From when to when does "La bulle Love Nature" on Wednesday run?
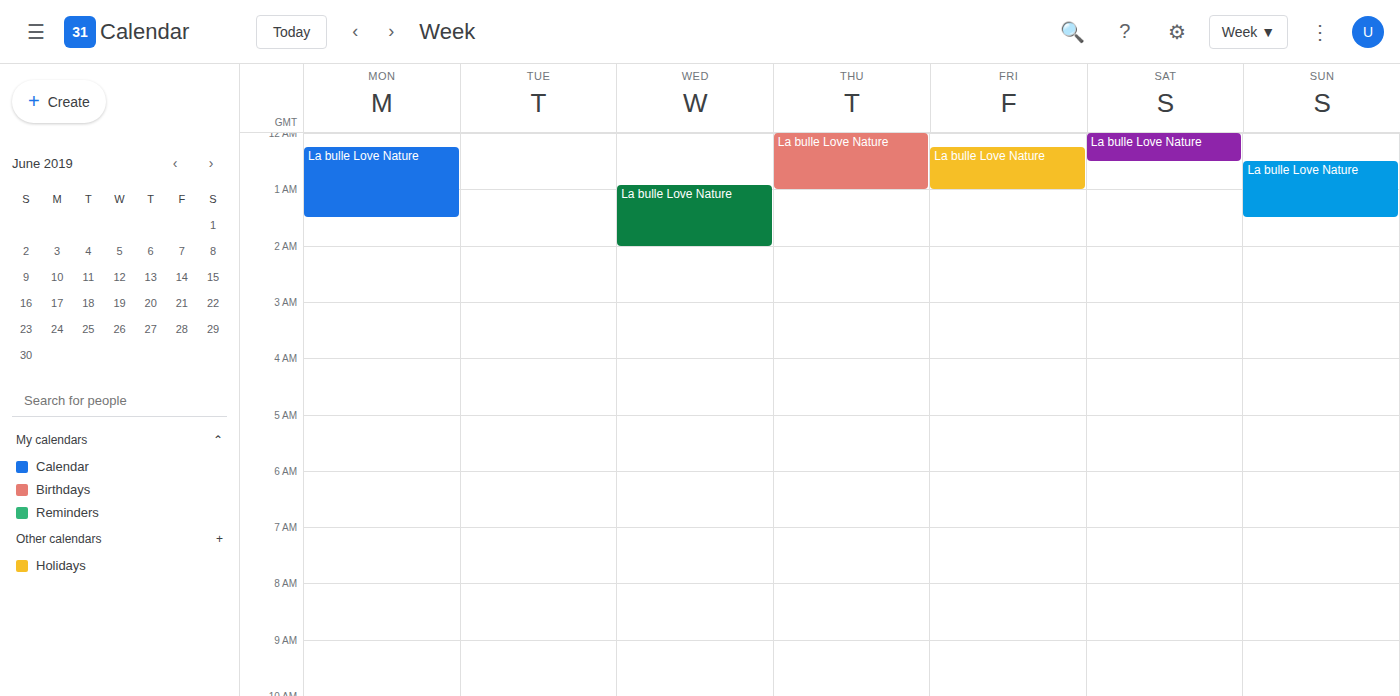
12:55 AM to 2:00 AM